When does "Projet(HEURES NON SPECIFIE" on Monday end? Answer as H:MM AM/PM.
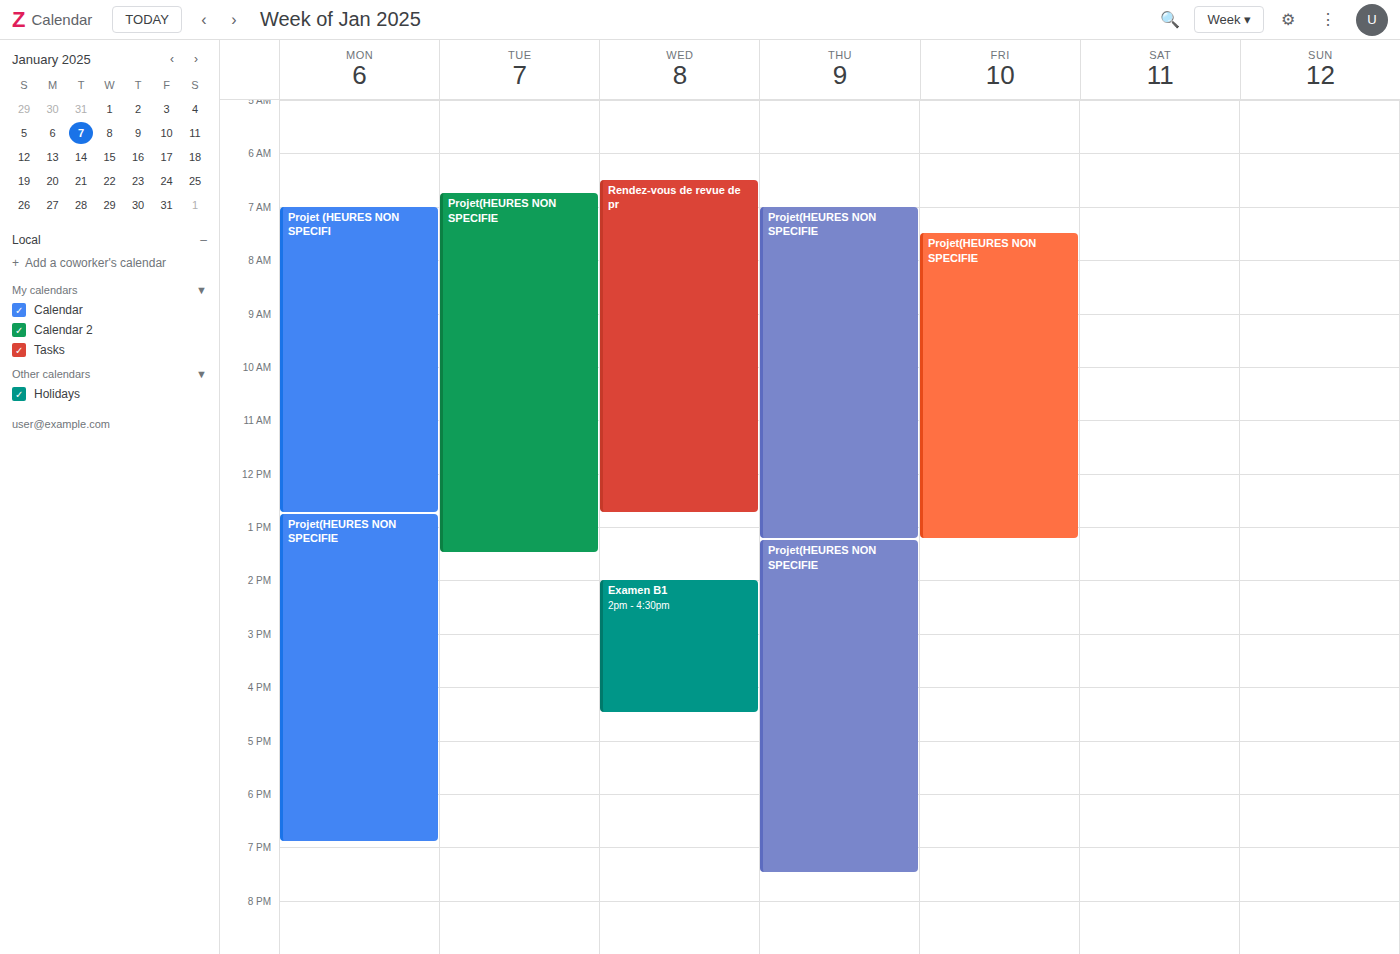
6:55 PM